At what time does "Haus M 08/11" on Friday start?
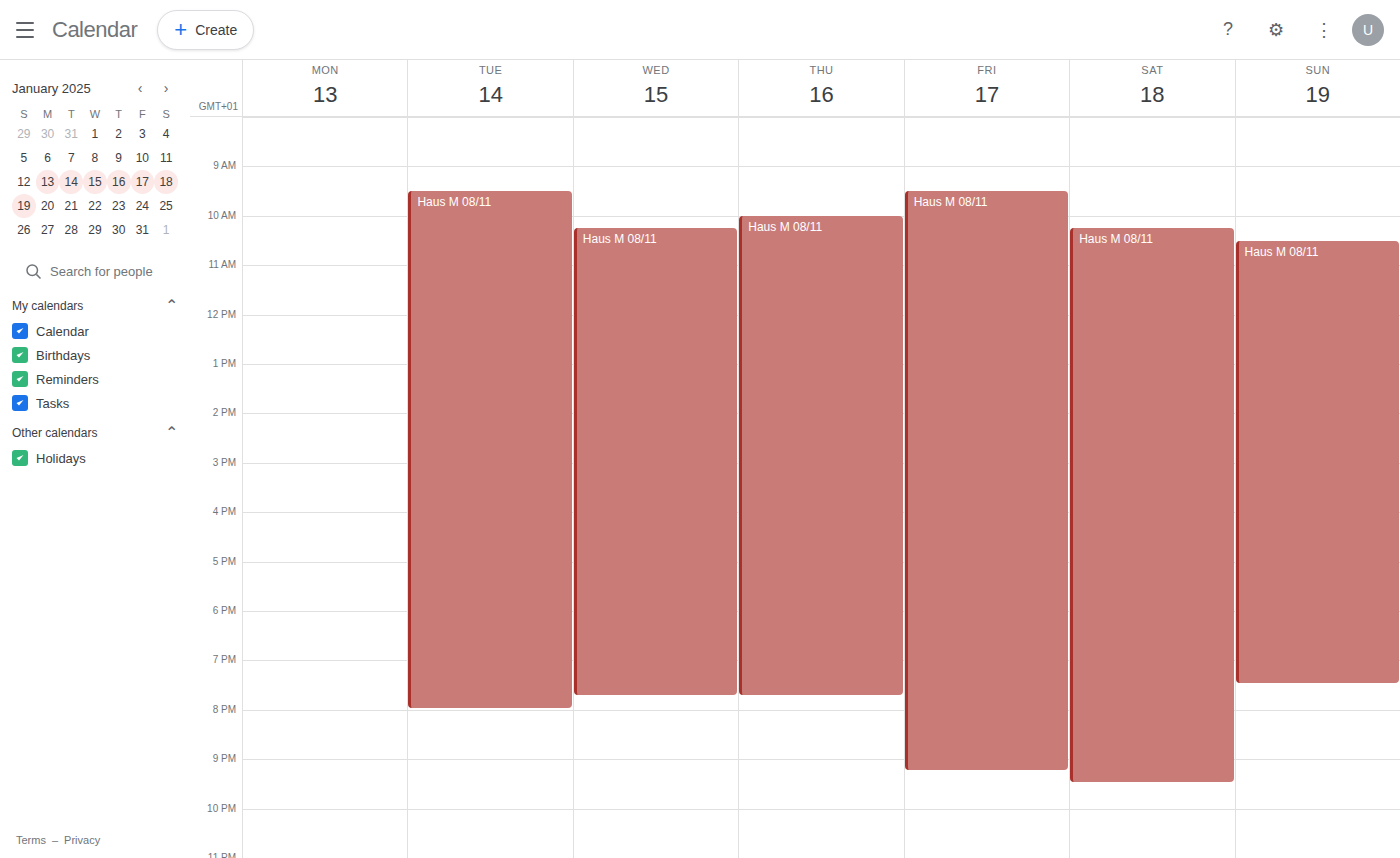
9:30 AM